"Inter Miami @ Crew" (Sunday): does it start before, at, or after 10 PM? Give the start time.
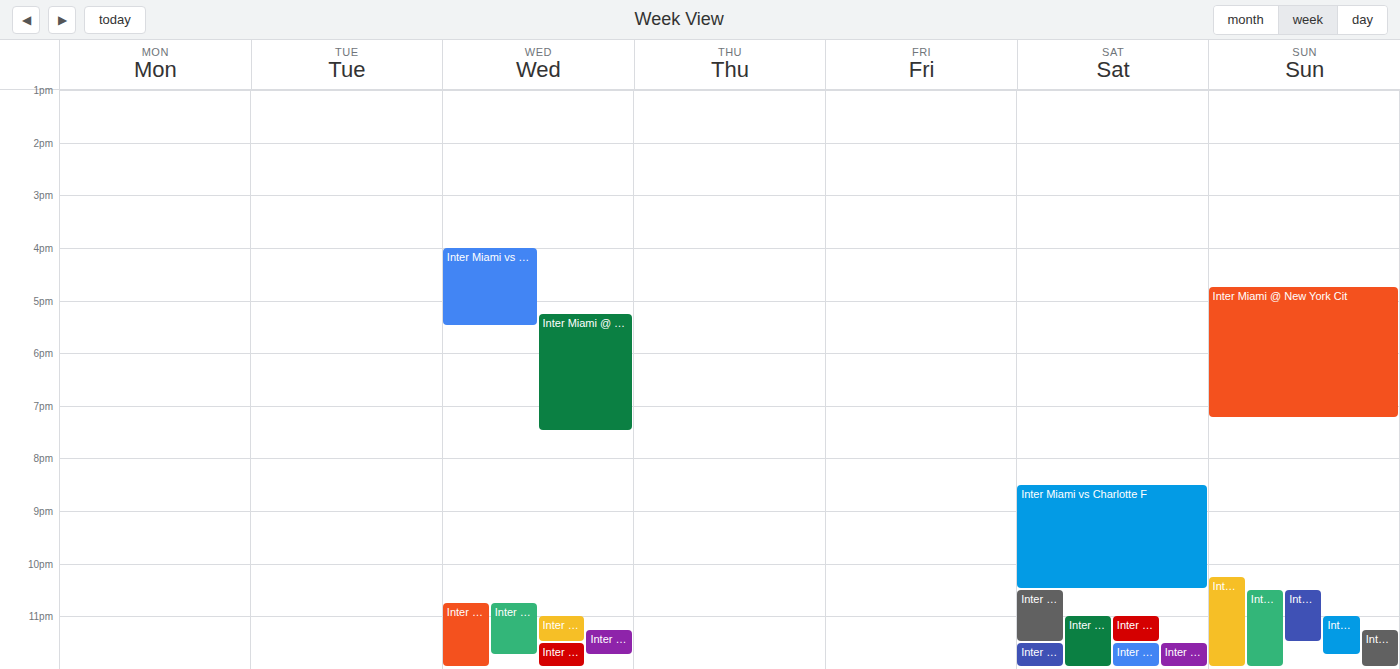
10:30 PM -- after 10 PM, 30 minutes below the 10 PM line.